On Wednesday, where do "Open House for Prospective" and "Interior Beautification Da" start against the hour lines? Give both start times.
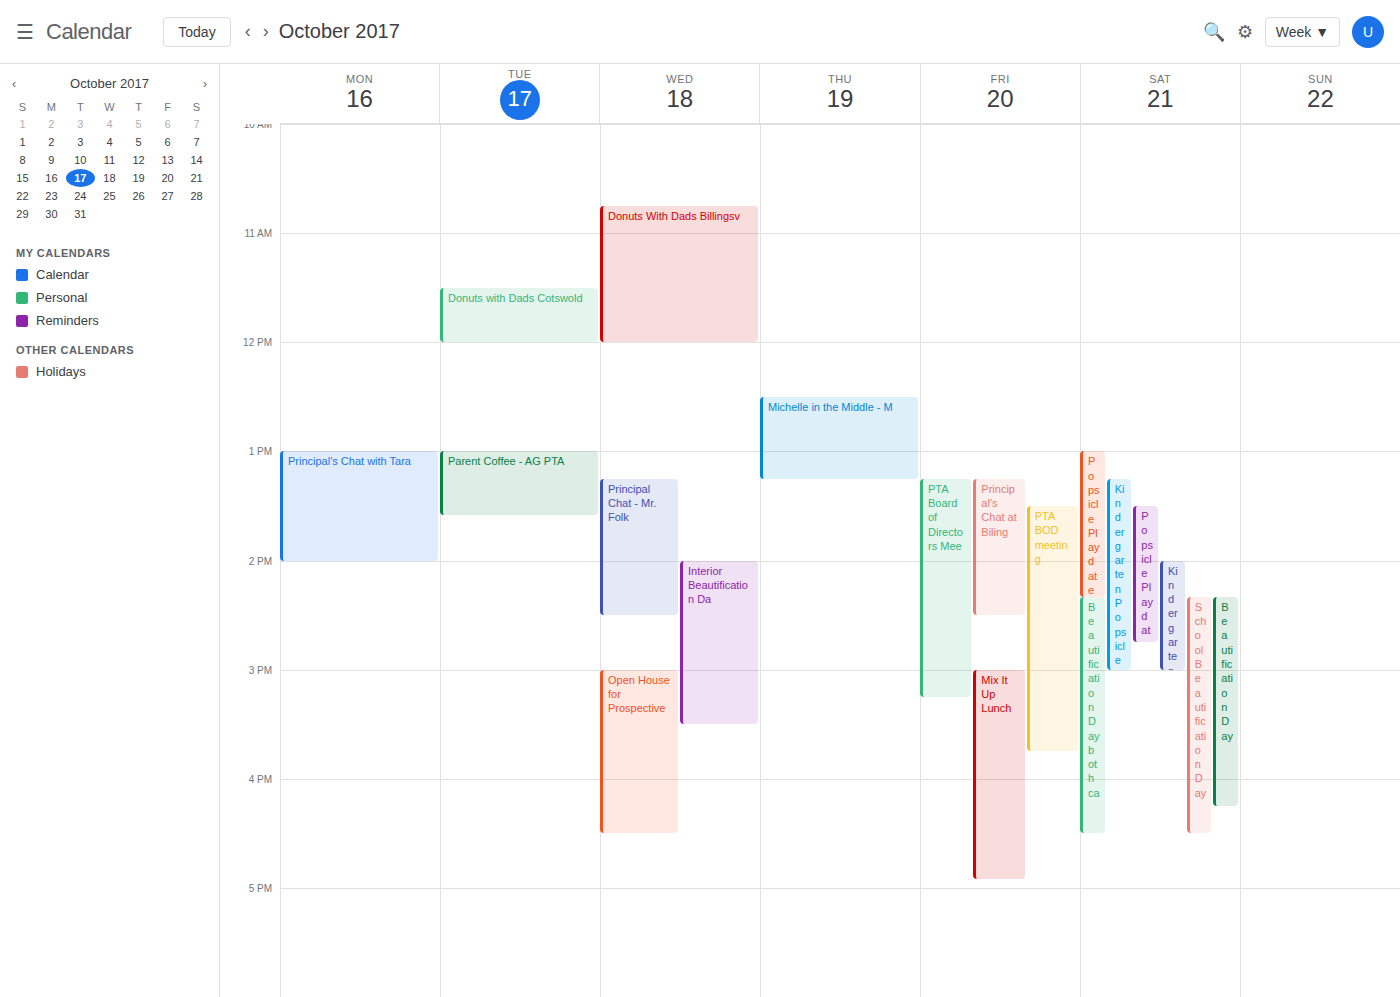
"Open House for Prospective": 3:00 PM, exactly on the 3 PM line. "Interior Beautification Da": 2:00 PM, exactly on the 2 PM line.